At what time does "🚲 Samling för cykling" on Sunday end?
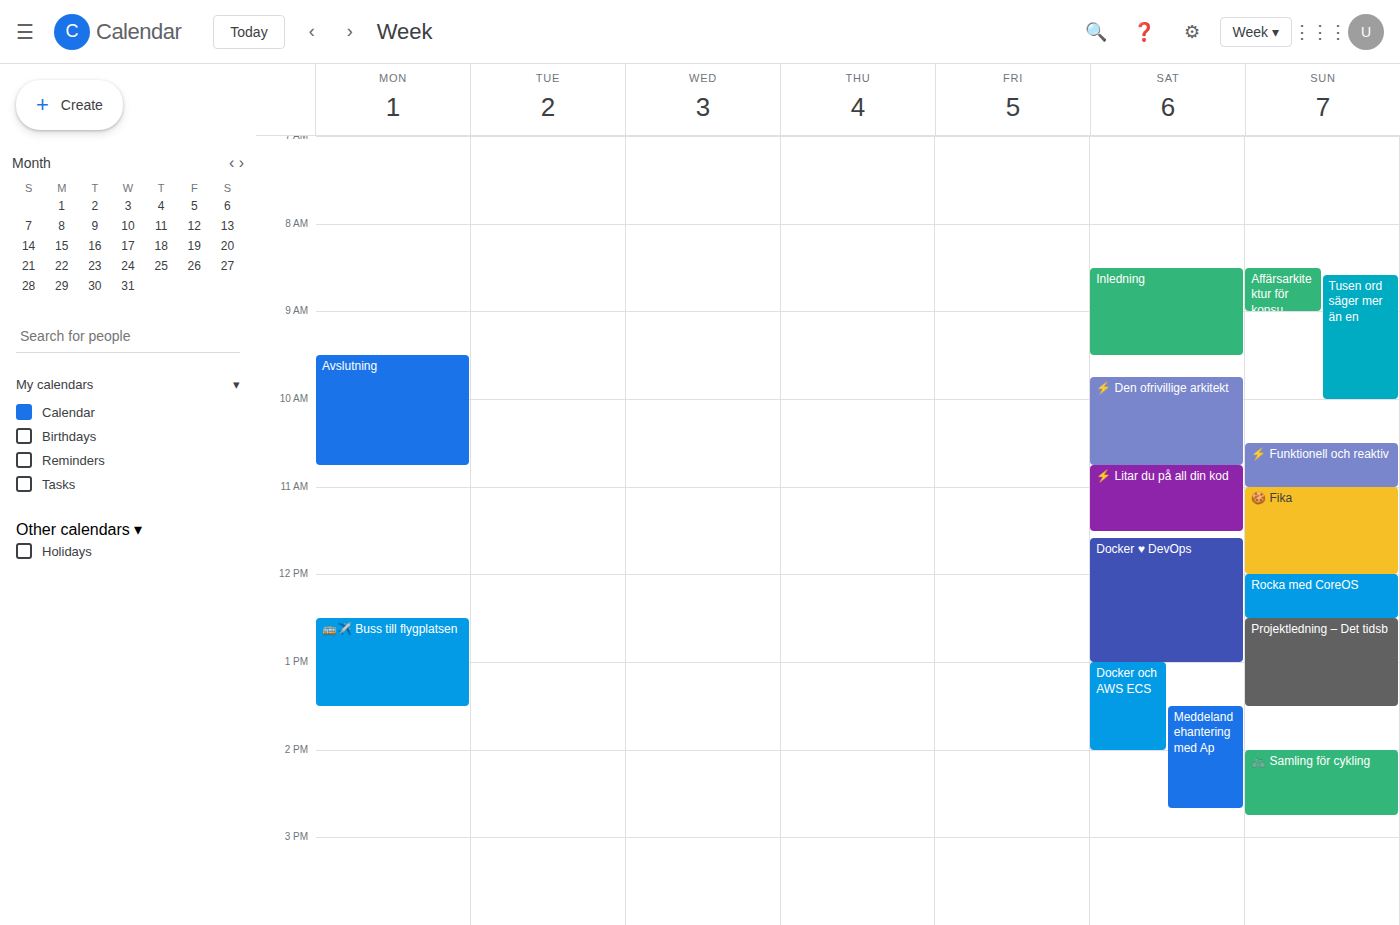
2:45 PM